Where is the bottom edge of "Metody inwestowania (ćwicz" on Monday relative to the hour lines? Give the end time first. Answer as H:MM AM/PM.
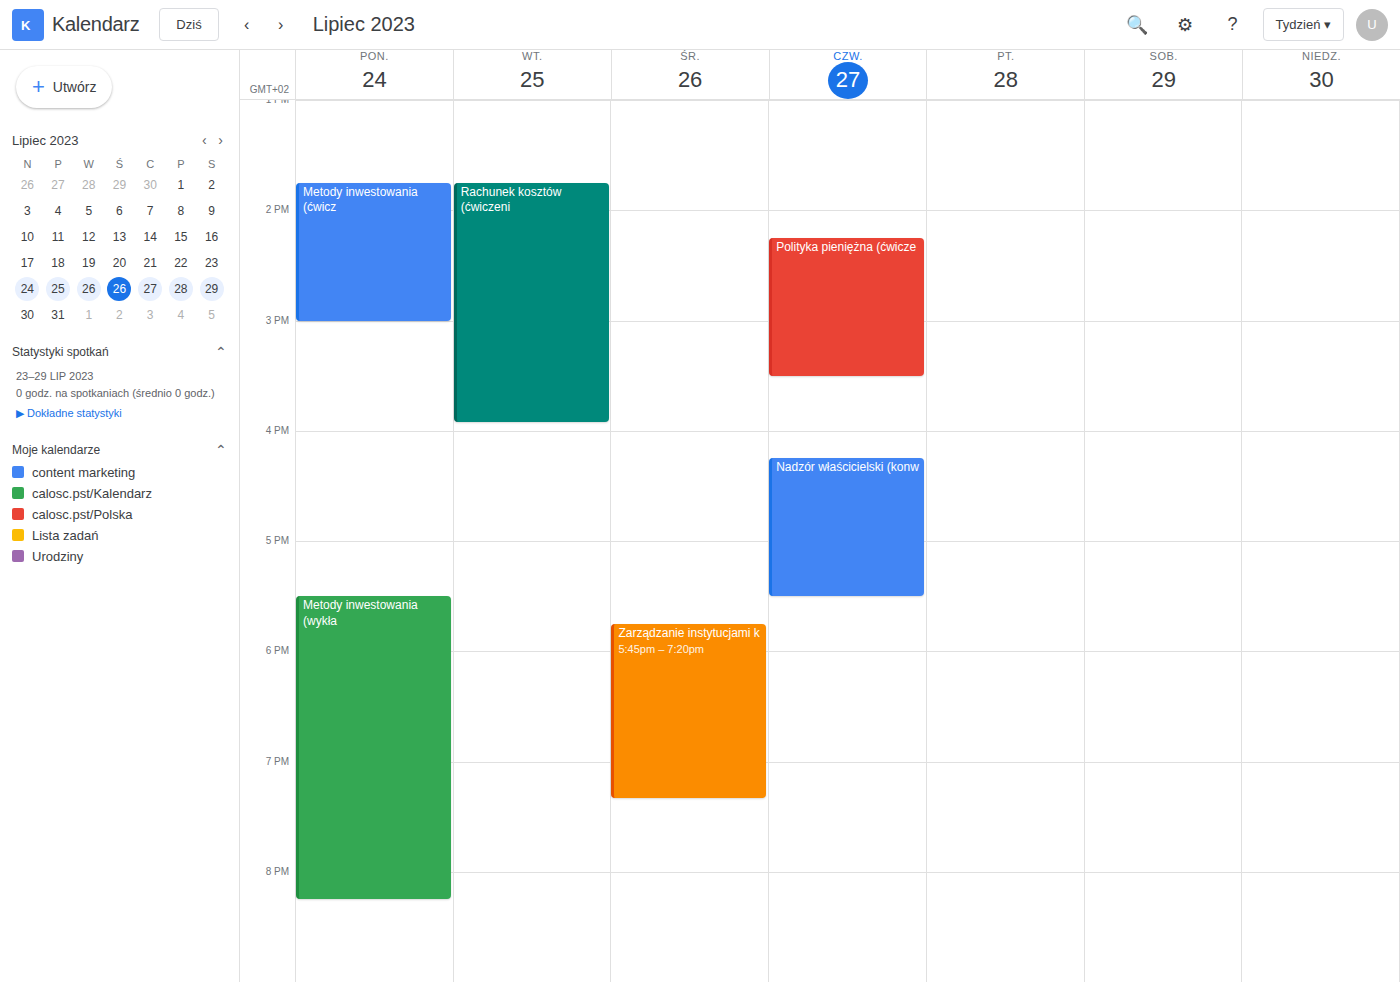
3:00 PM -- exactly on the 3 PM line.